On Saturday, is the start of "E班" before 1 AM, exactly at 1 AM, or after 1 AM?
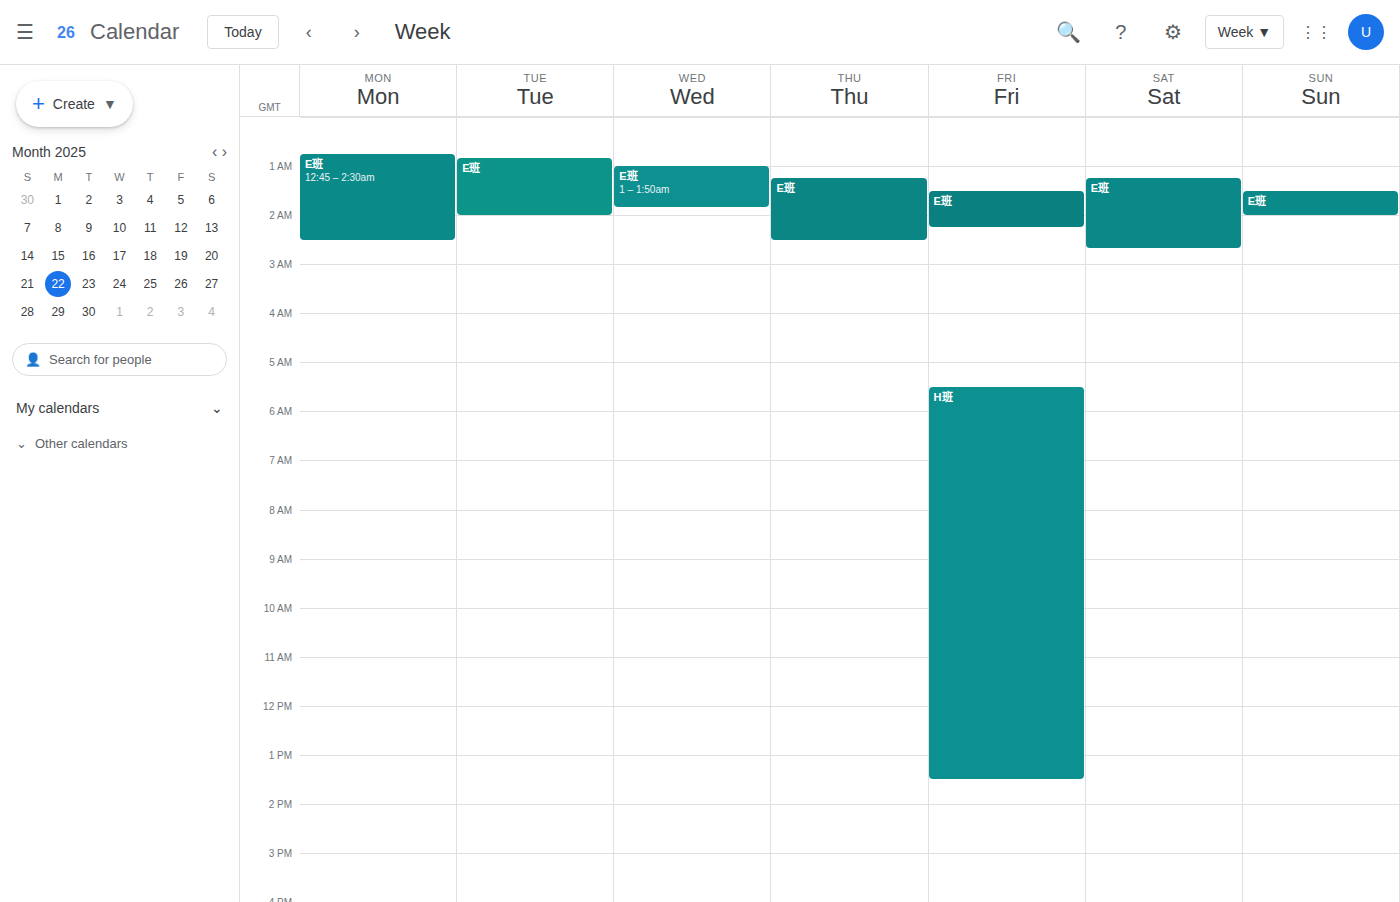
1:15 AM -- after 1 AM, 15 minutes below the 1 AM line.